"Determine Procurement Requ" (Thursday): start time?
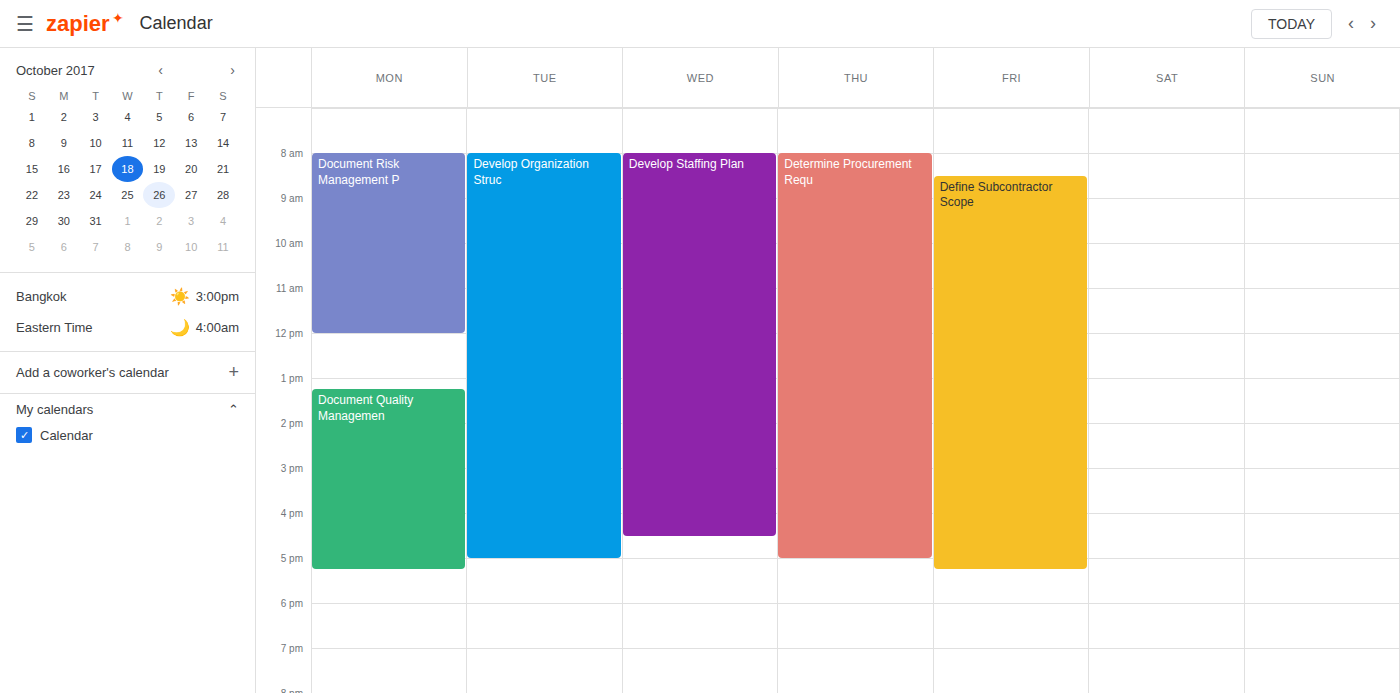
8:00 AM